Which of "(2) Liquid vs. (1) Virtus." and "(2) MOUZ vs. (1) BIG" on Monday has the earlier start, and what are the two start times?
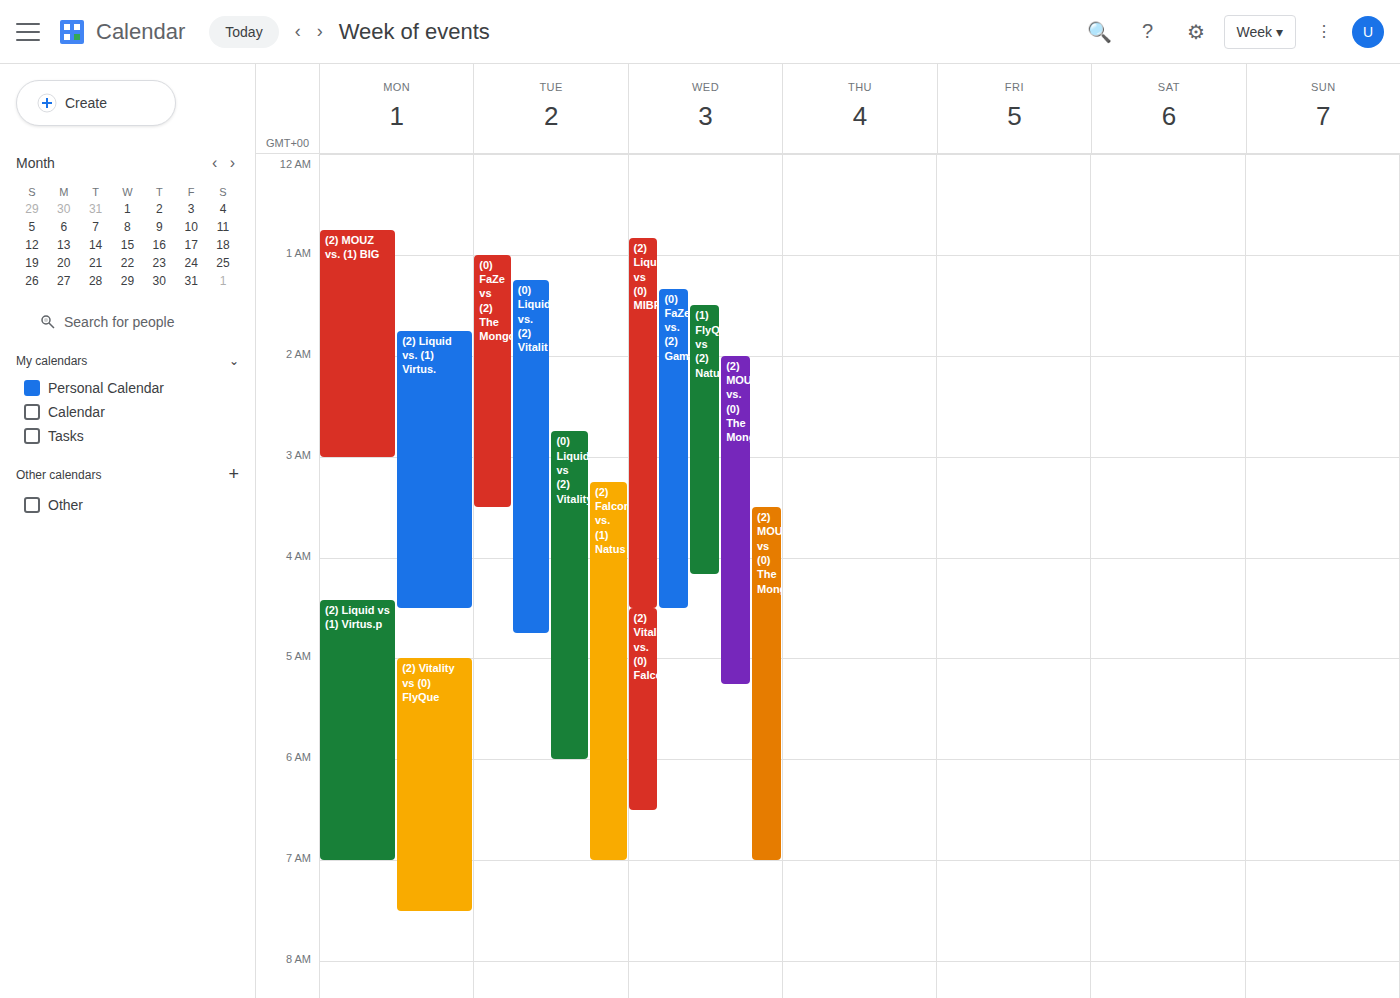
"(2) MOUZ vs. (1) BIG" 12:45 AM; "(2) Liquid vs. (1) Virtus." 1:45 AM.